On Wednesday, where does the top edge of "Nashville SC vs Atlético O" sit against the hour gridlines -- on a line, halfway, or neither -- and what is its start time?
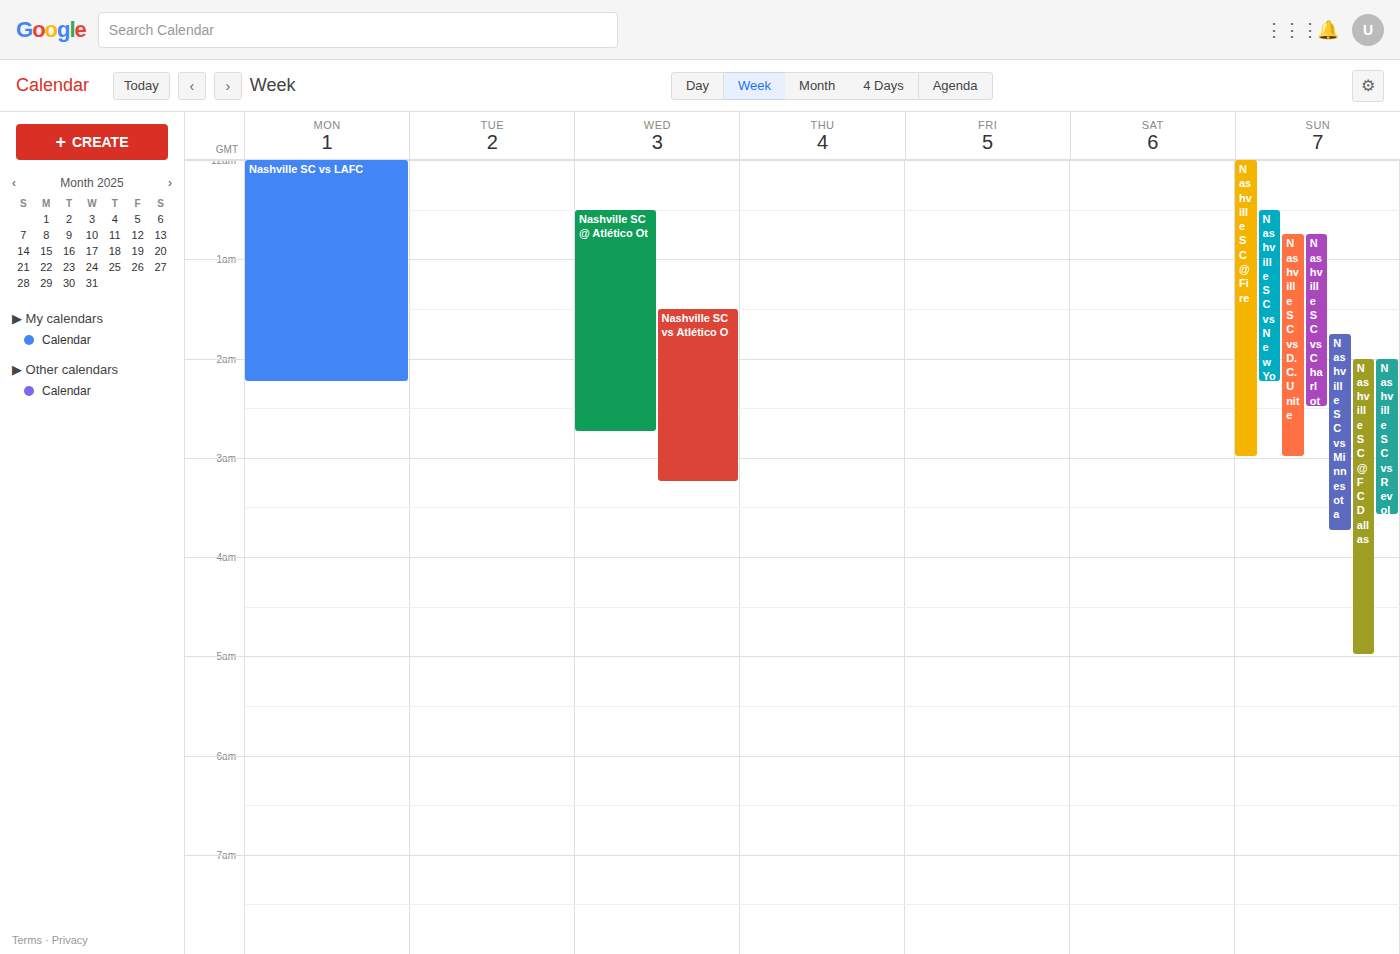
1:30 AM -- halfway between the 1 AM and 2 AM lines.